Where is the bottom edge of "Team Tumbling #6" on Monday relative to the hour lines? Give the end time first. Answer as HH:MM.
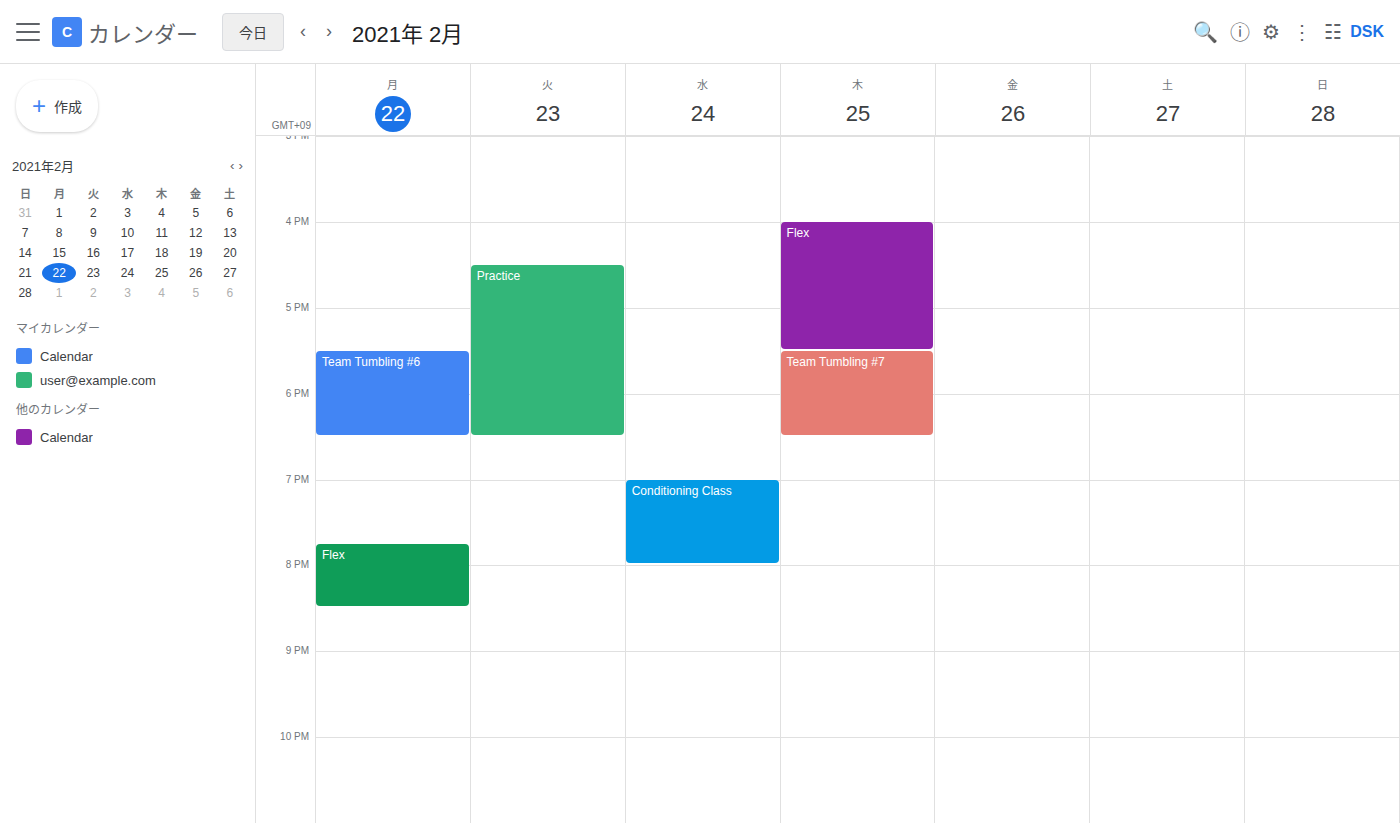
18:30 -- halfway between the 18:00 and 19:00 lines.